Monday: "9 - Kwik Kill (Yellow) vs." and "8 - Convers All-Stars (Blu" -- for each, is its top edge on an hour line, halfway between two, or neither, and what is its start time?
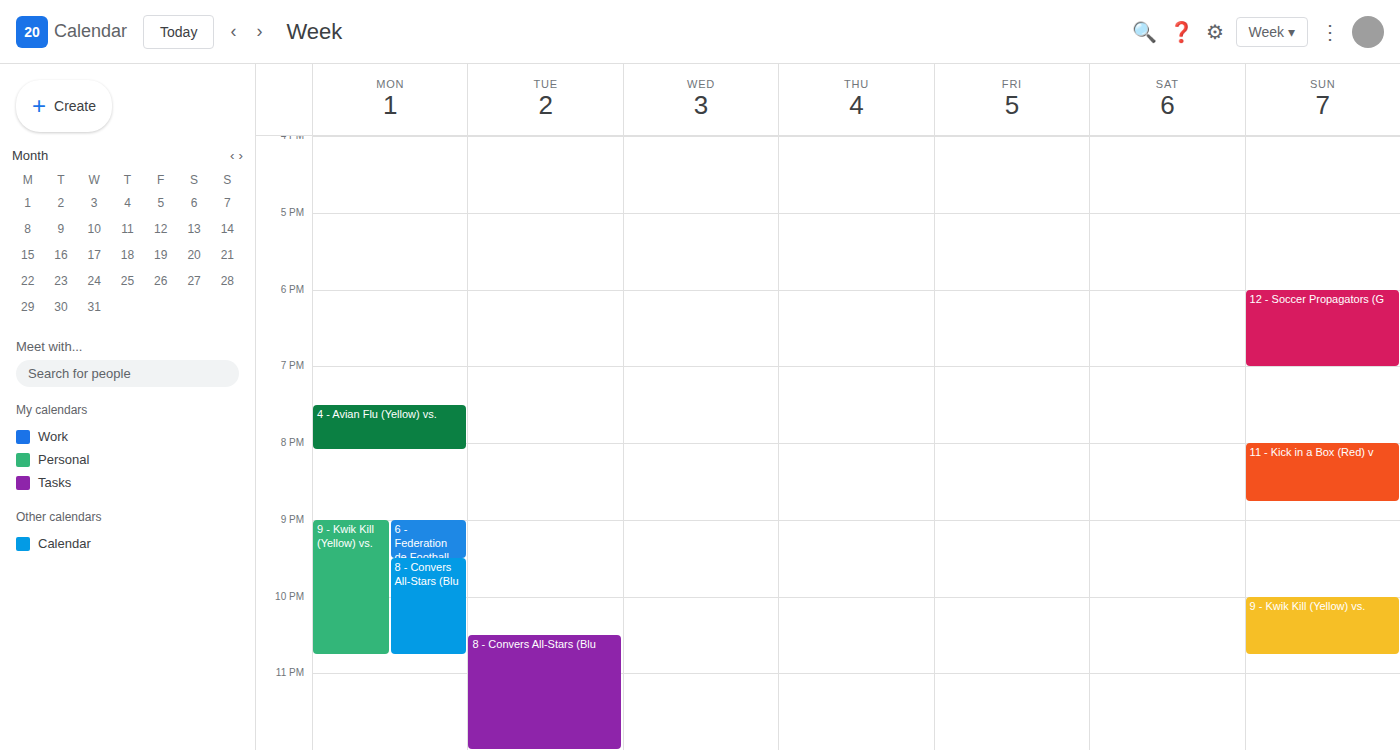
"9 - Kwik Kill (Yellow) vs.": 9:00 PM, exactly on the 9 PM line. "8 - Convers All-Stars (Blu": 9:30 PM, halfway between the 9 PM and 10 PM lines.